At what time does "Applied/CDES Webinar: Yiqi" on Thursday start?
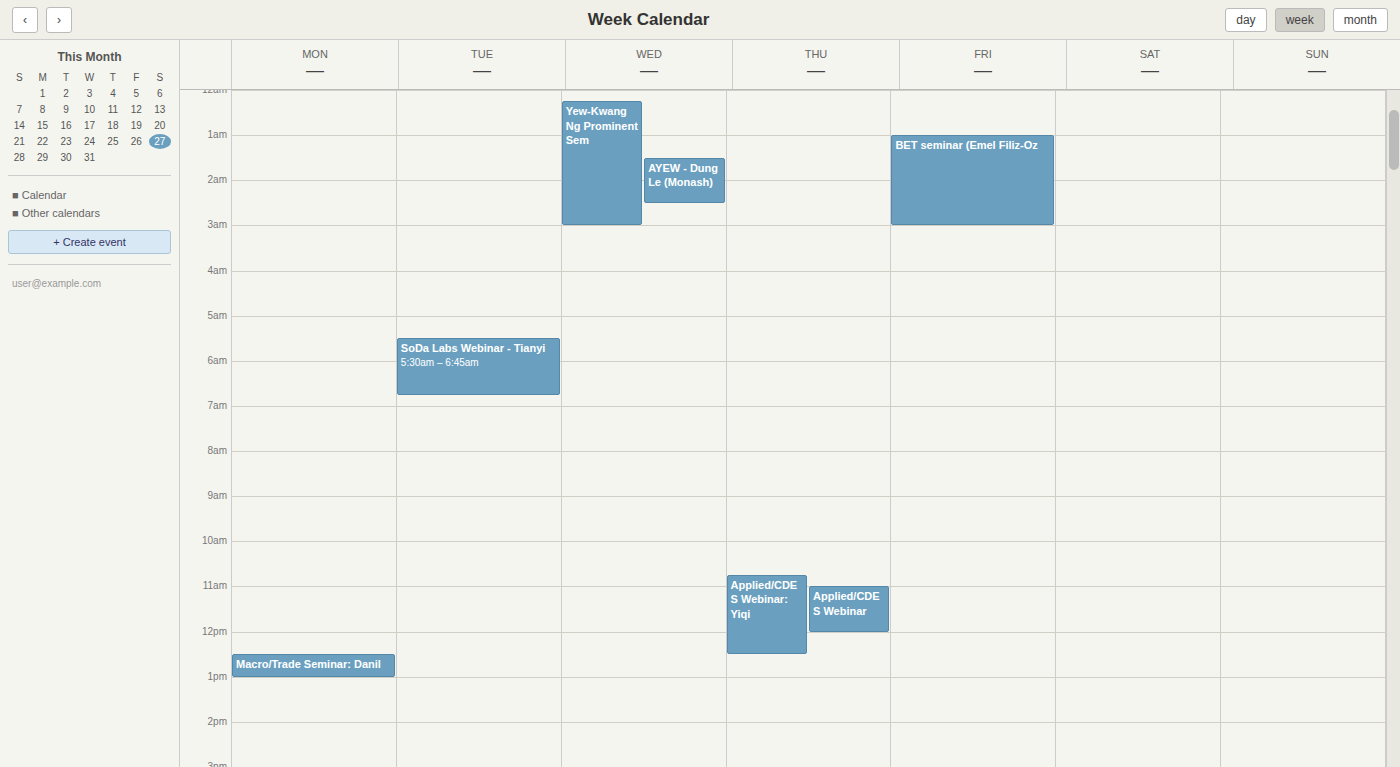
10:45 AM